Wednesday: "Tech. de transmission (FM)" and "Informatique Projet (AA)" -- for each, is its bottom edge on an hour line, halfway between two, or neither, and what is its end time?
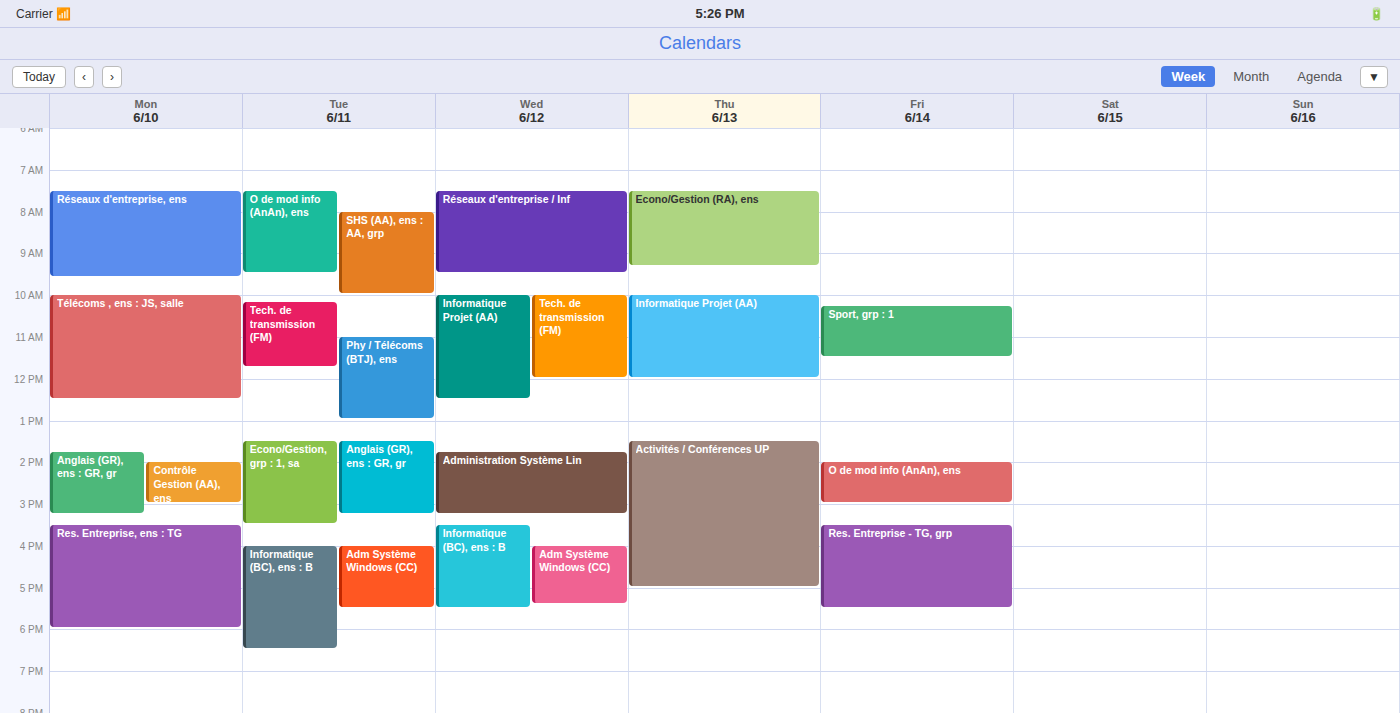
"Tech. de transmission (FM)": 12:00, exactly on the 12:00 line. "Informatique Projet (AA)": 12:30, halfway between the 12:00 and 13:00 lines.